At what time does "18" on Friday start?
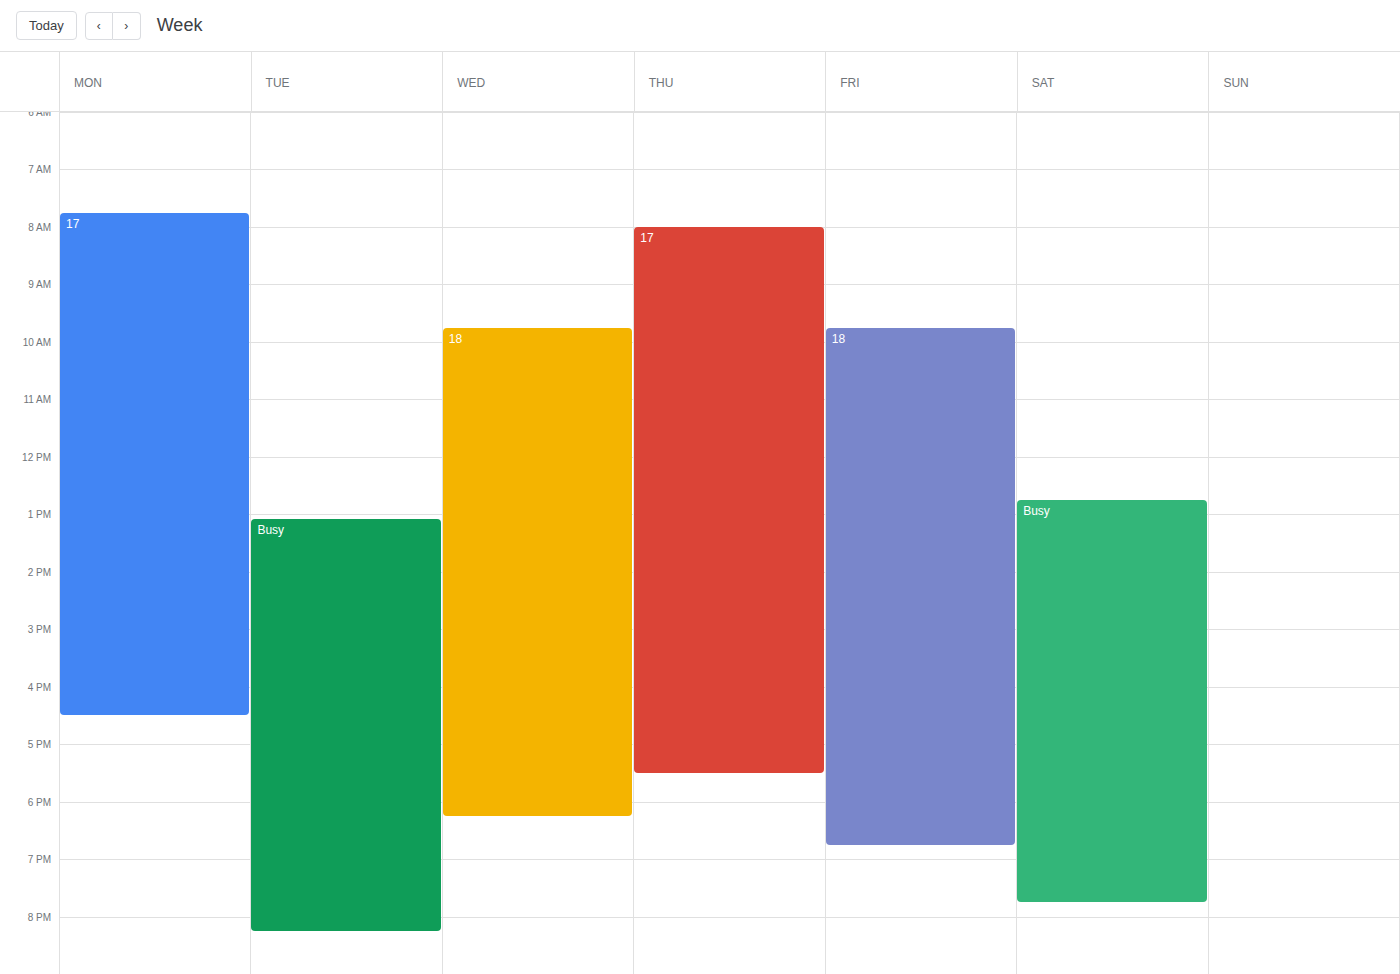
9:45 AM